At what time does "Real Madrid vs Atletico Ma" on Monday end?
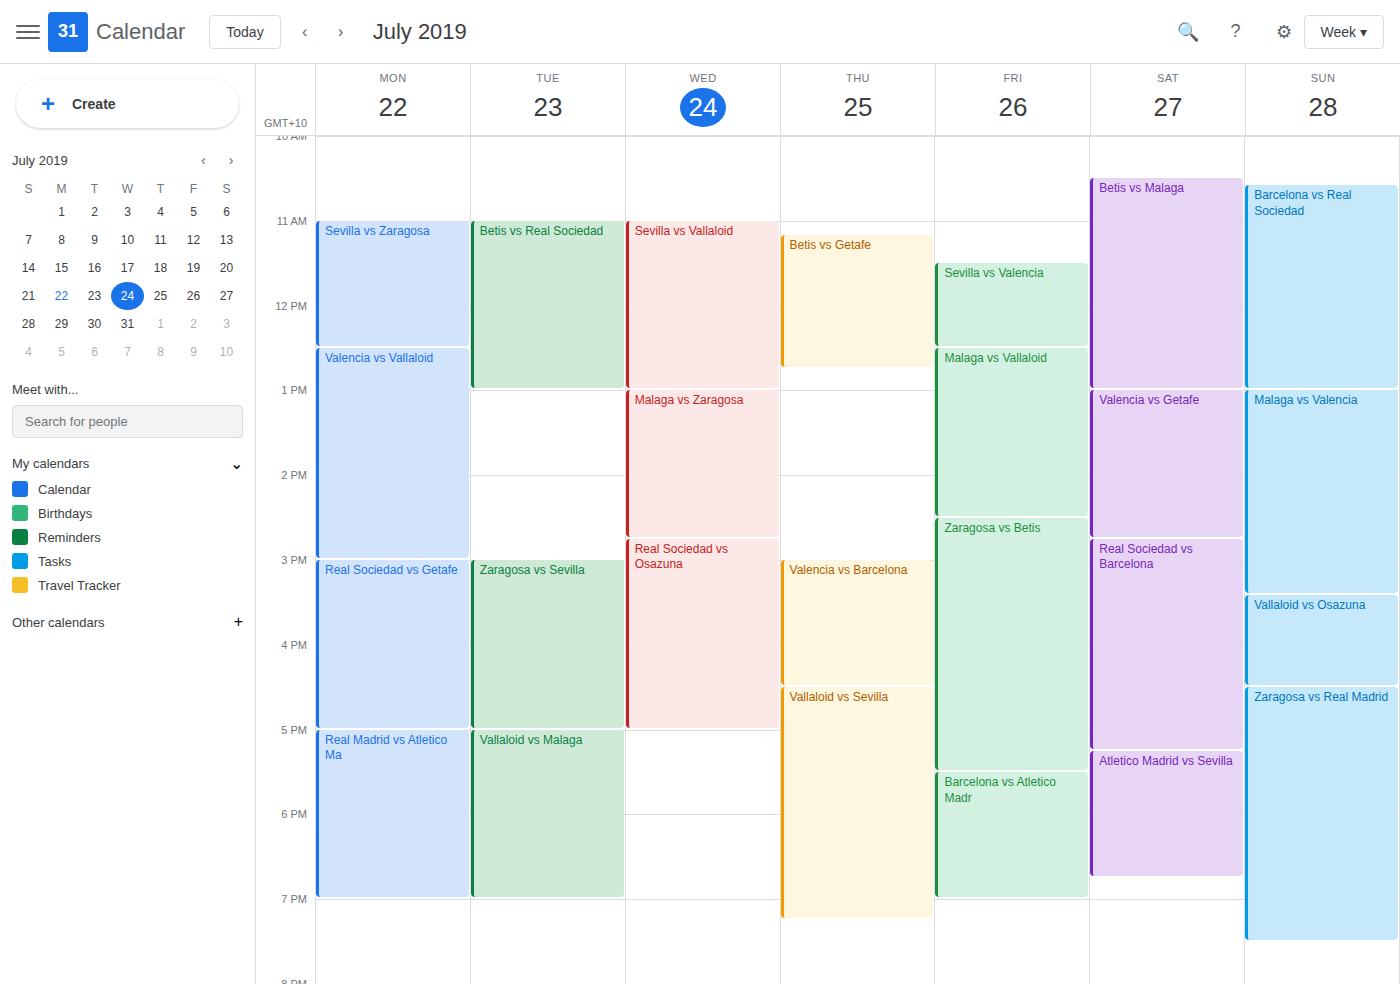
19:00